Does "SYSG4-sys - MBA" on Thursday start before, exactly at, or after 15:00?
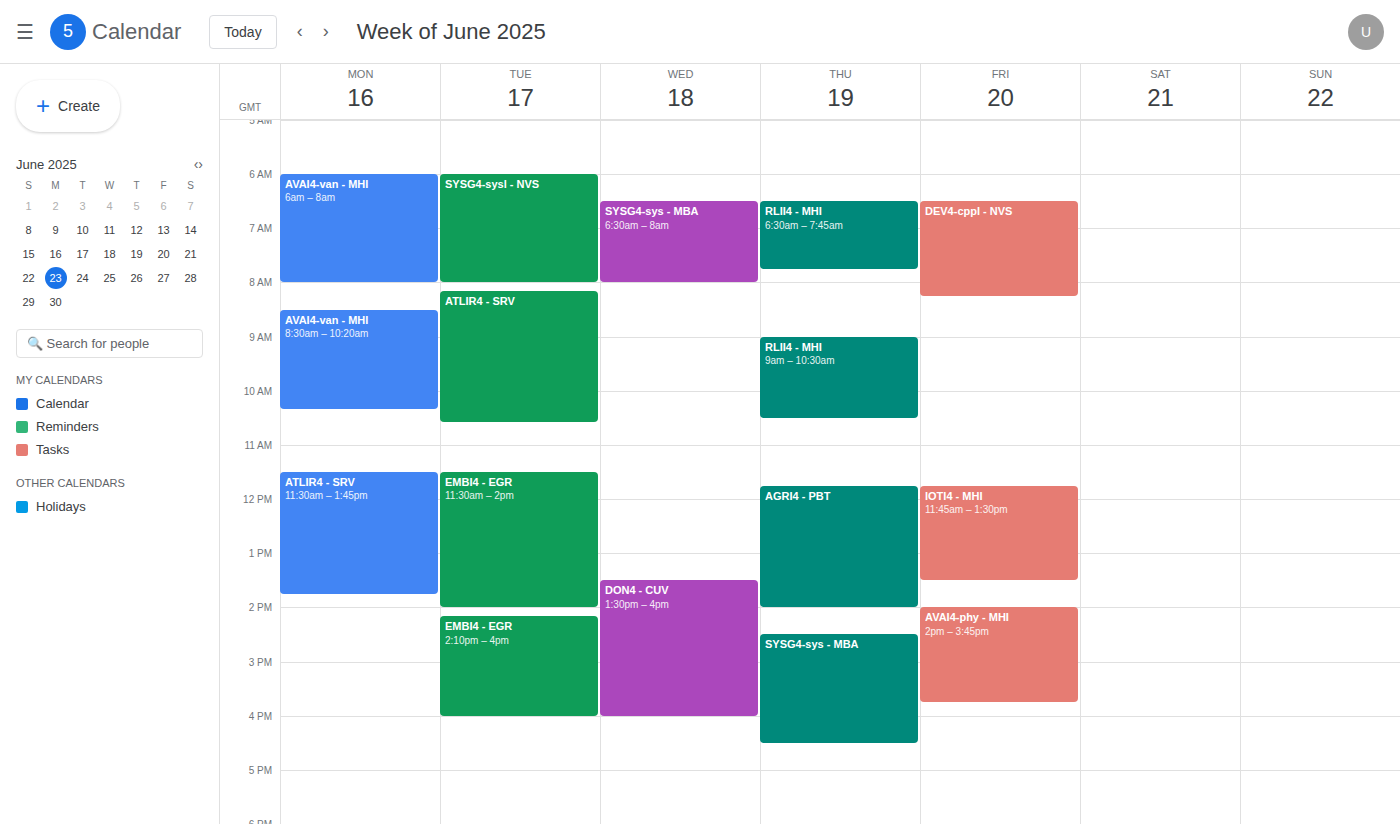
14:30 -- before 15:00, 30 minutes above the 15:00 line.